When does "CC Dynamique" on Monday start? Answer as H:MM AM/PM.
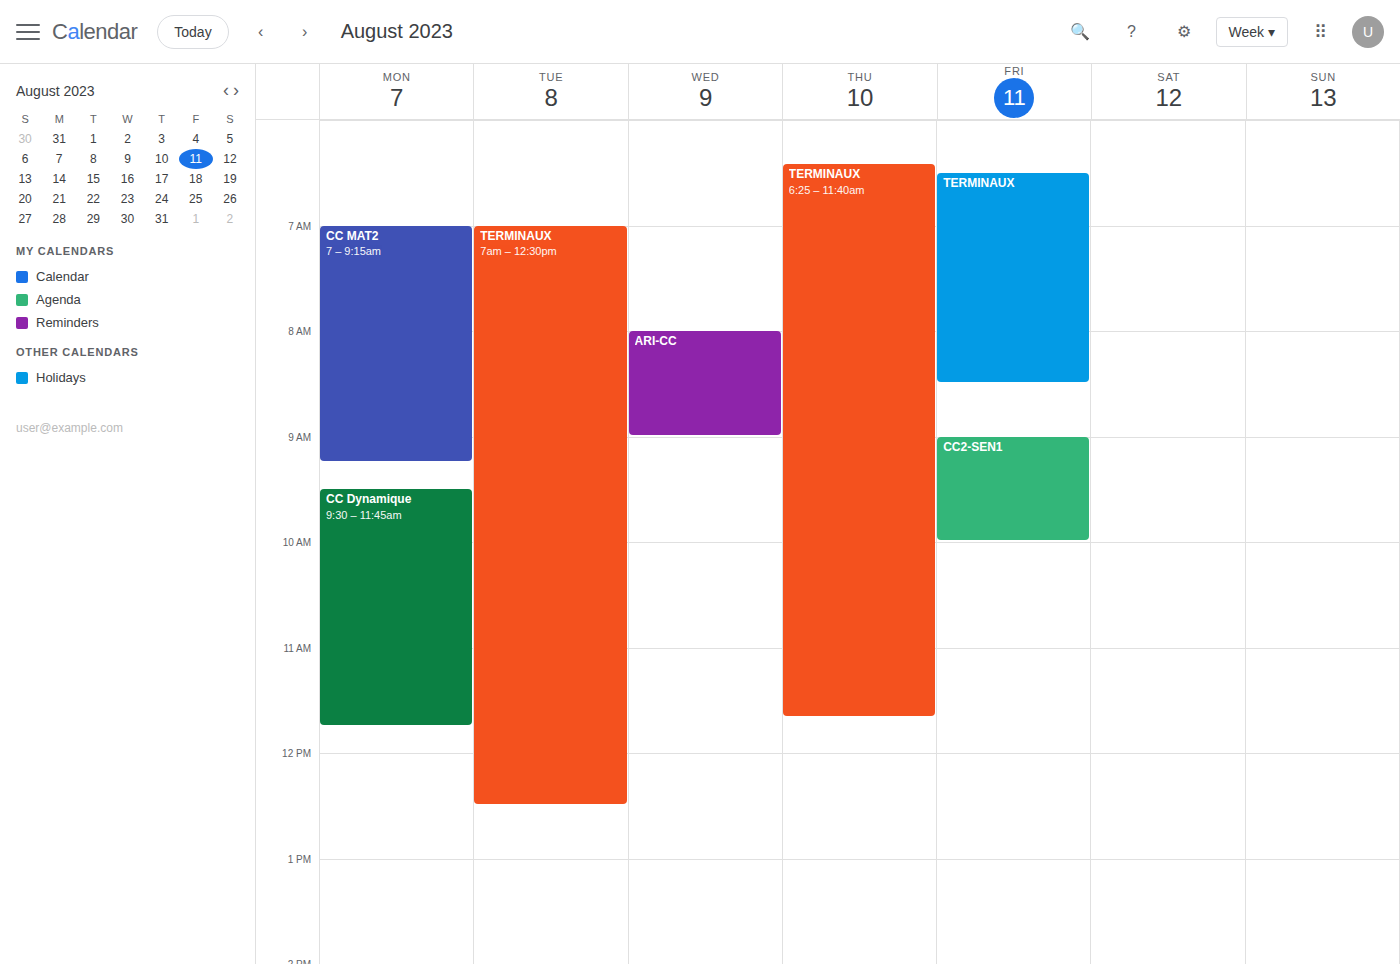
9:30 AM